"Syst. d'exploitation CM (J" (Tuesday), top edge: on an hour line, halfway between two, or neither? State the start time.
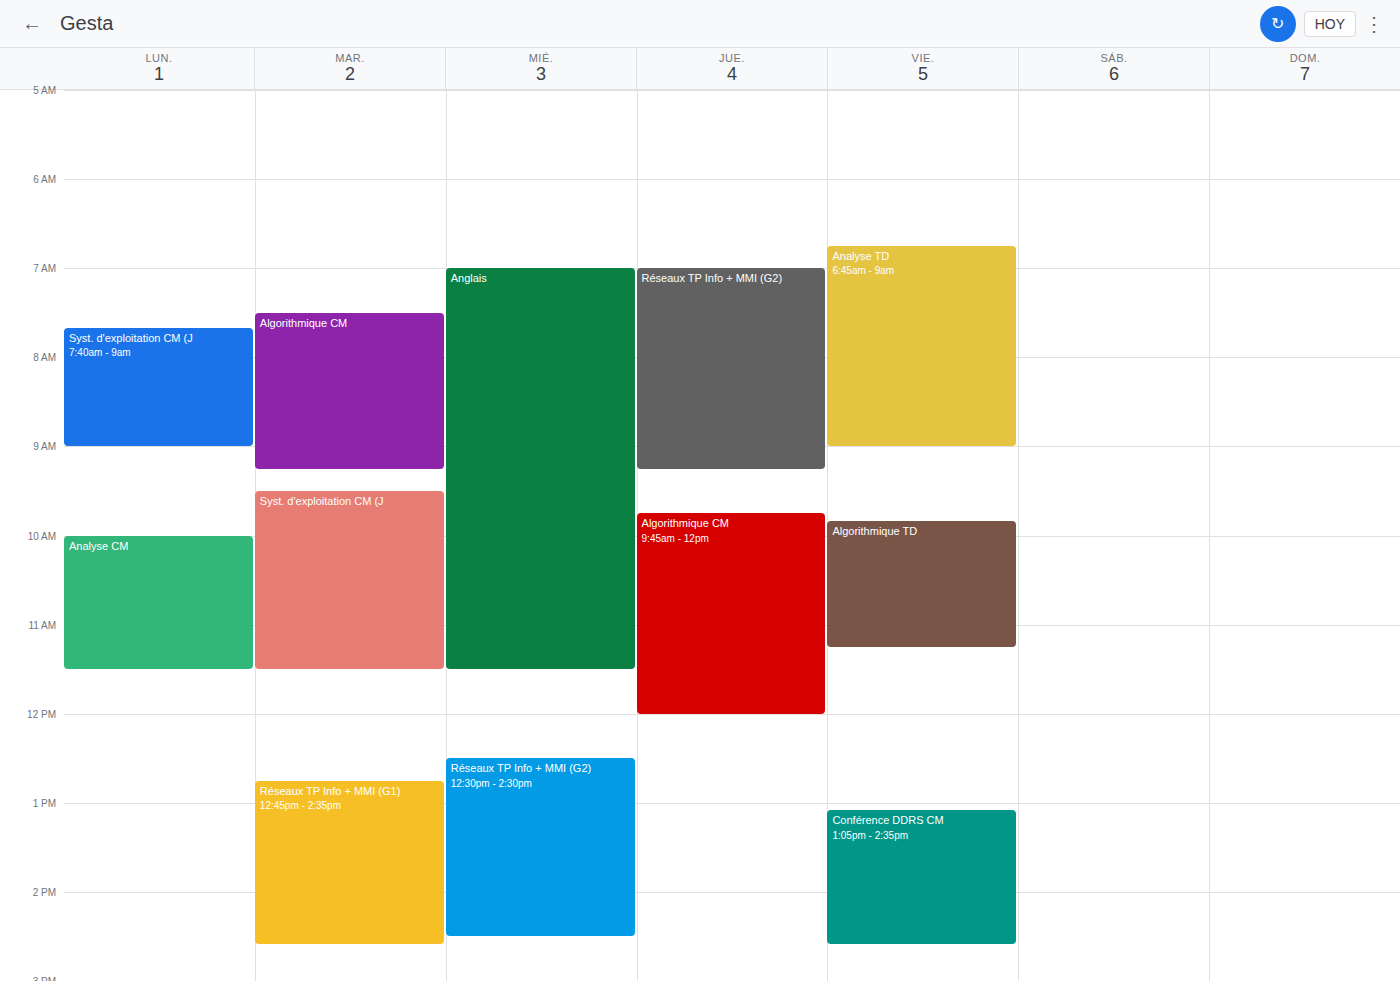
09:30 -- halfway between the 09:00 and 10:00 lines.